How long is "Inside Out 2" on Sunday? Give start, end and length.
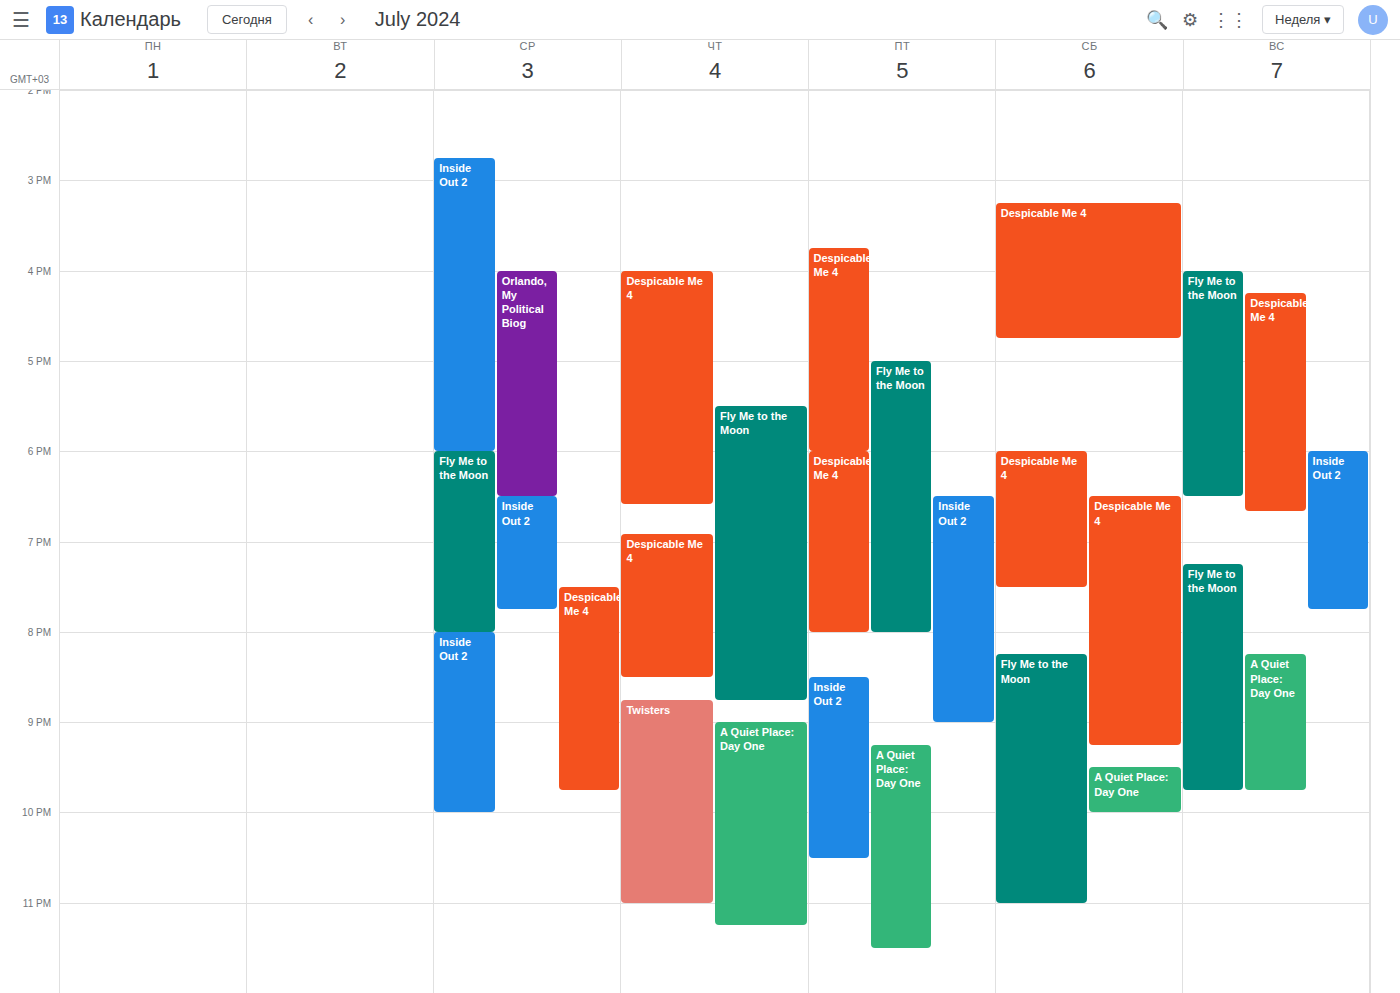
6:00 PM to 7:45 PM, 1 hour 45 minutes